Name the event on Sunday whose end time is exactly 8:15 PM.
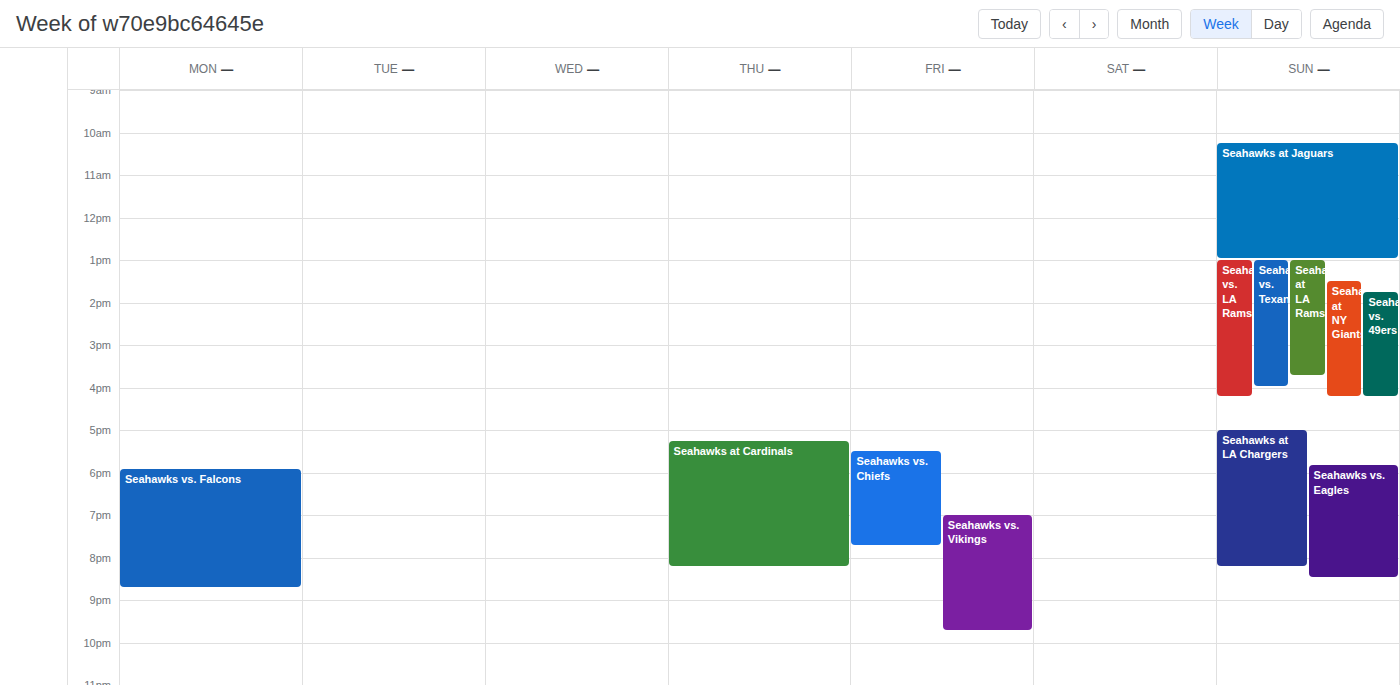
"Seahawks at LA Chargers"